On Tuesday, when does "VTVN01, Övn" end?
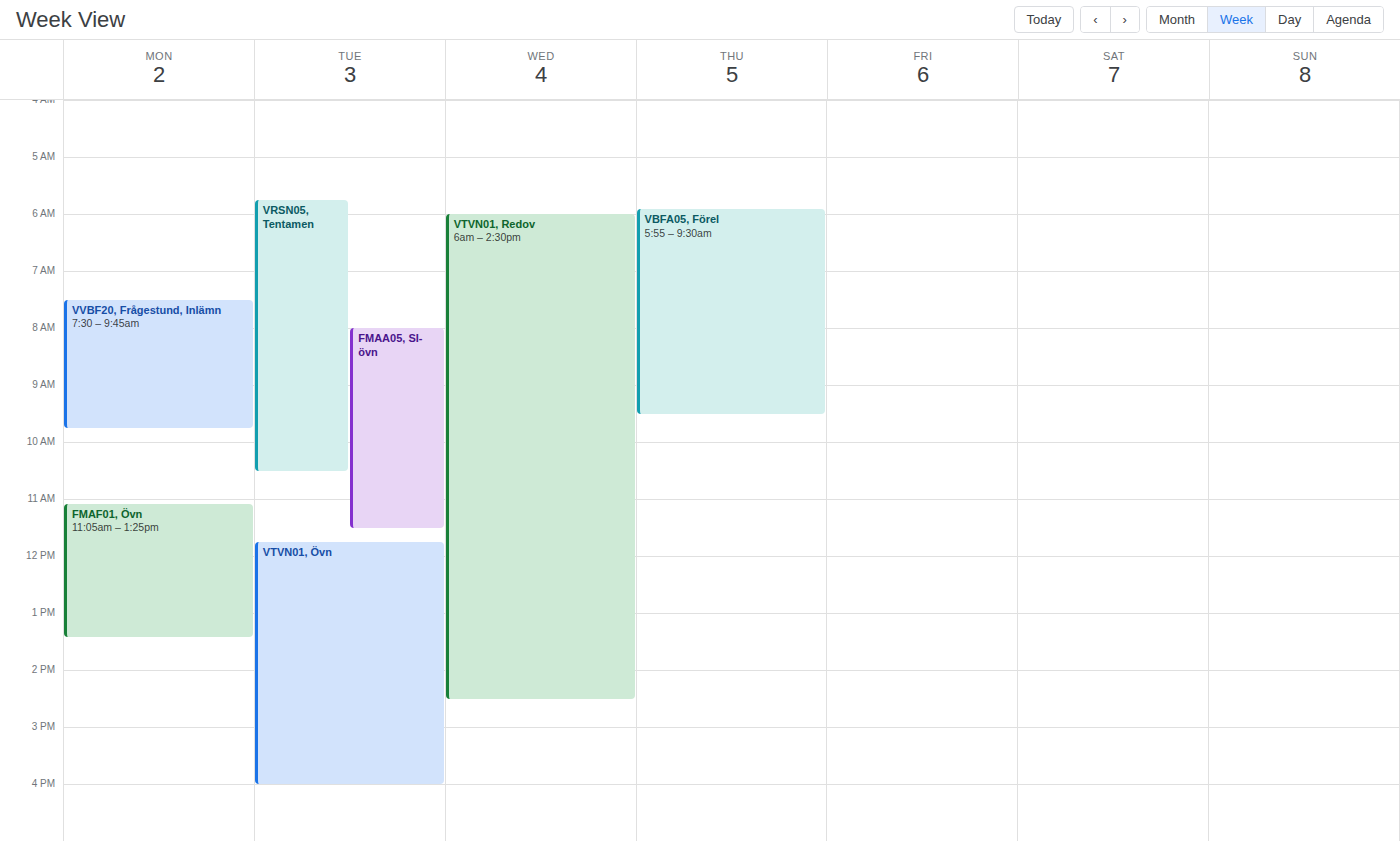
4:00 PM